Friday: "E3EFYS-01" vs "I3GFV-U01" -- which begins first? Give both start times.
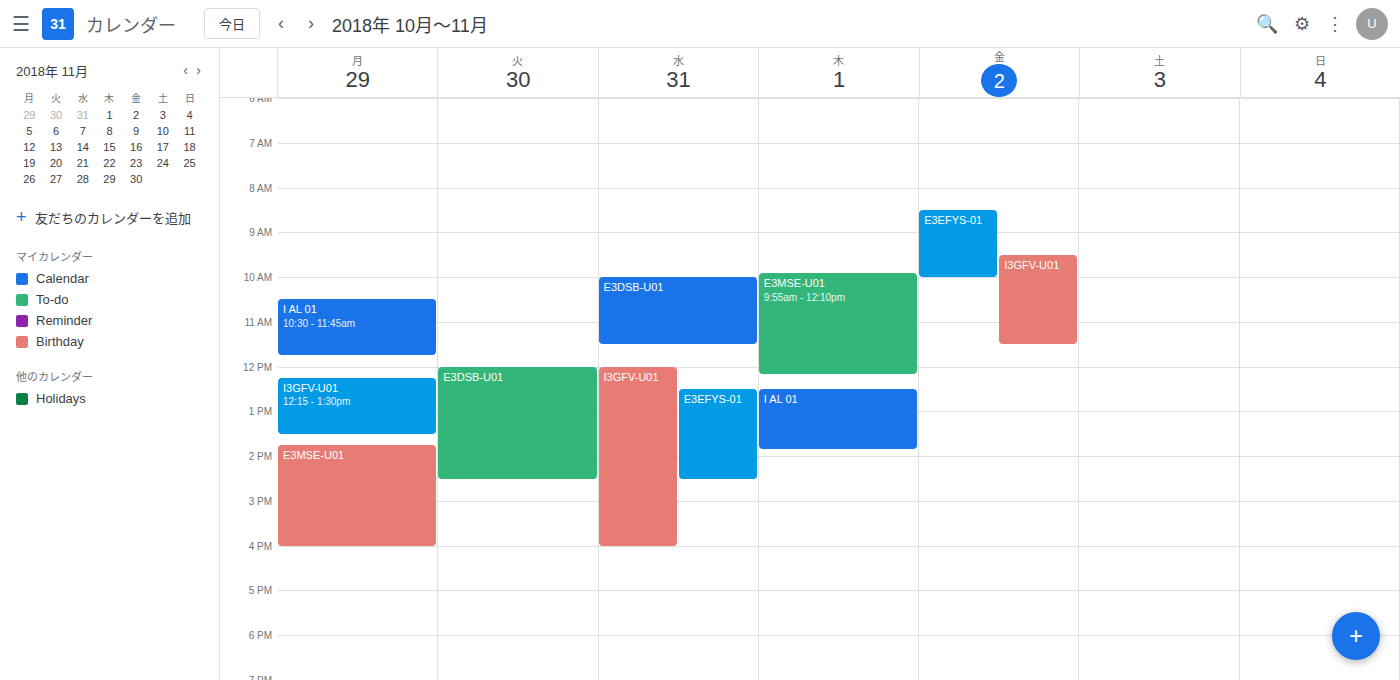
"E3EFYS-01" 08:30; "I3GFV-U01" 09:30.